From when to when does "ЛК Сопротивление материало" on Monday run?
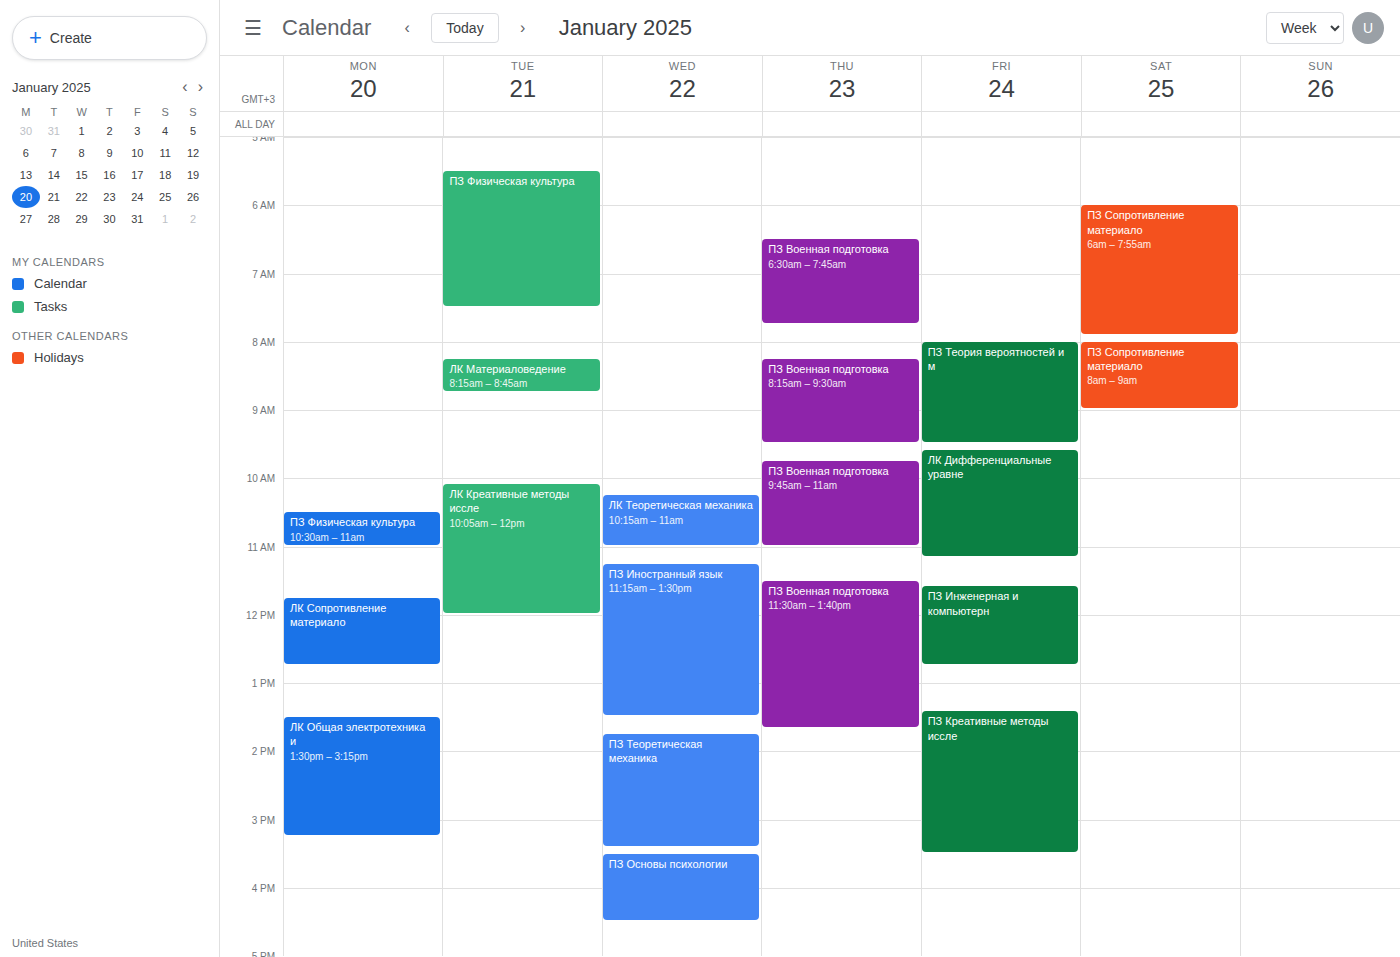
11:45 AM to 12:45 PM